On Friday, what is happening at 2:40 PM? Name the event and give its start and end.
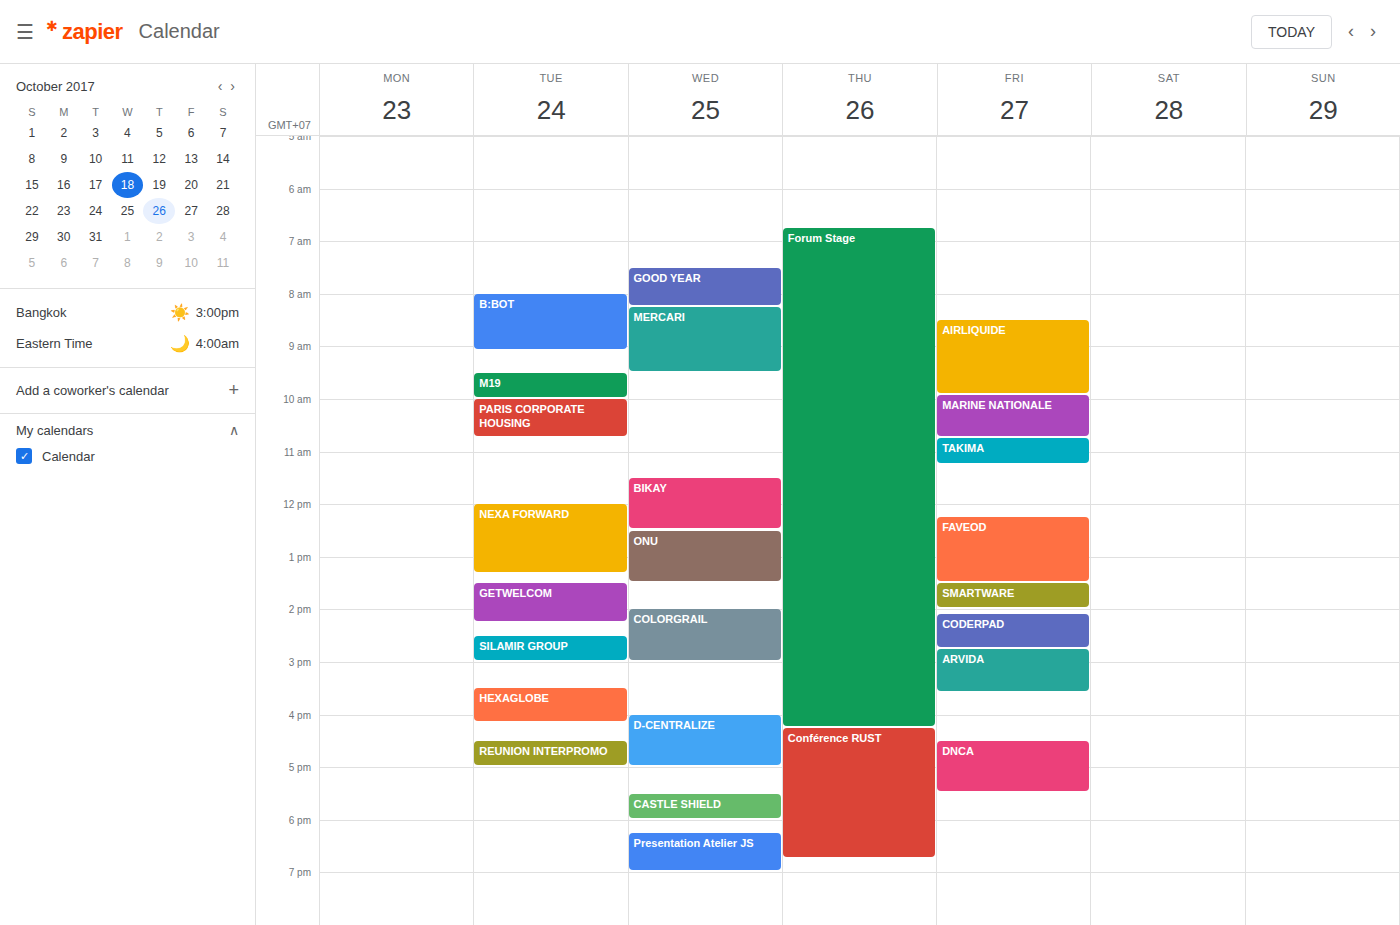
"CODERPAD", 2:05 PM to 2:45 PM